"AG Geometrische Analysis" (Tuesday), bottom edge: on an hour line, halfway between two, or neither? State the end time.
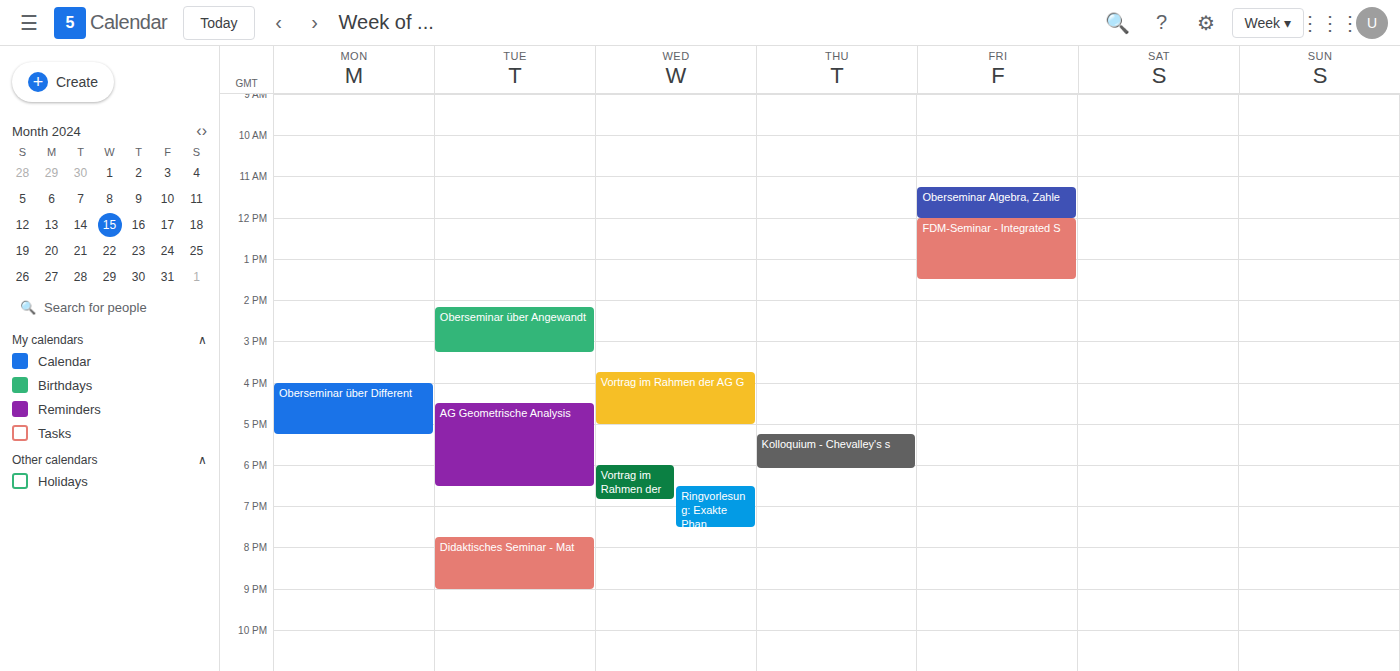
6:30 PM -- halfway between the 6 PM and 7 PM lines.